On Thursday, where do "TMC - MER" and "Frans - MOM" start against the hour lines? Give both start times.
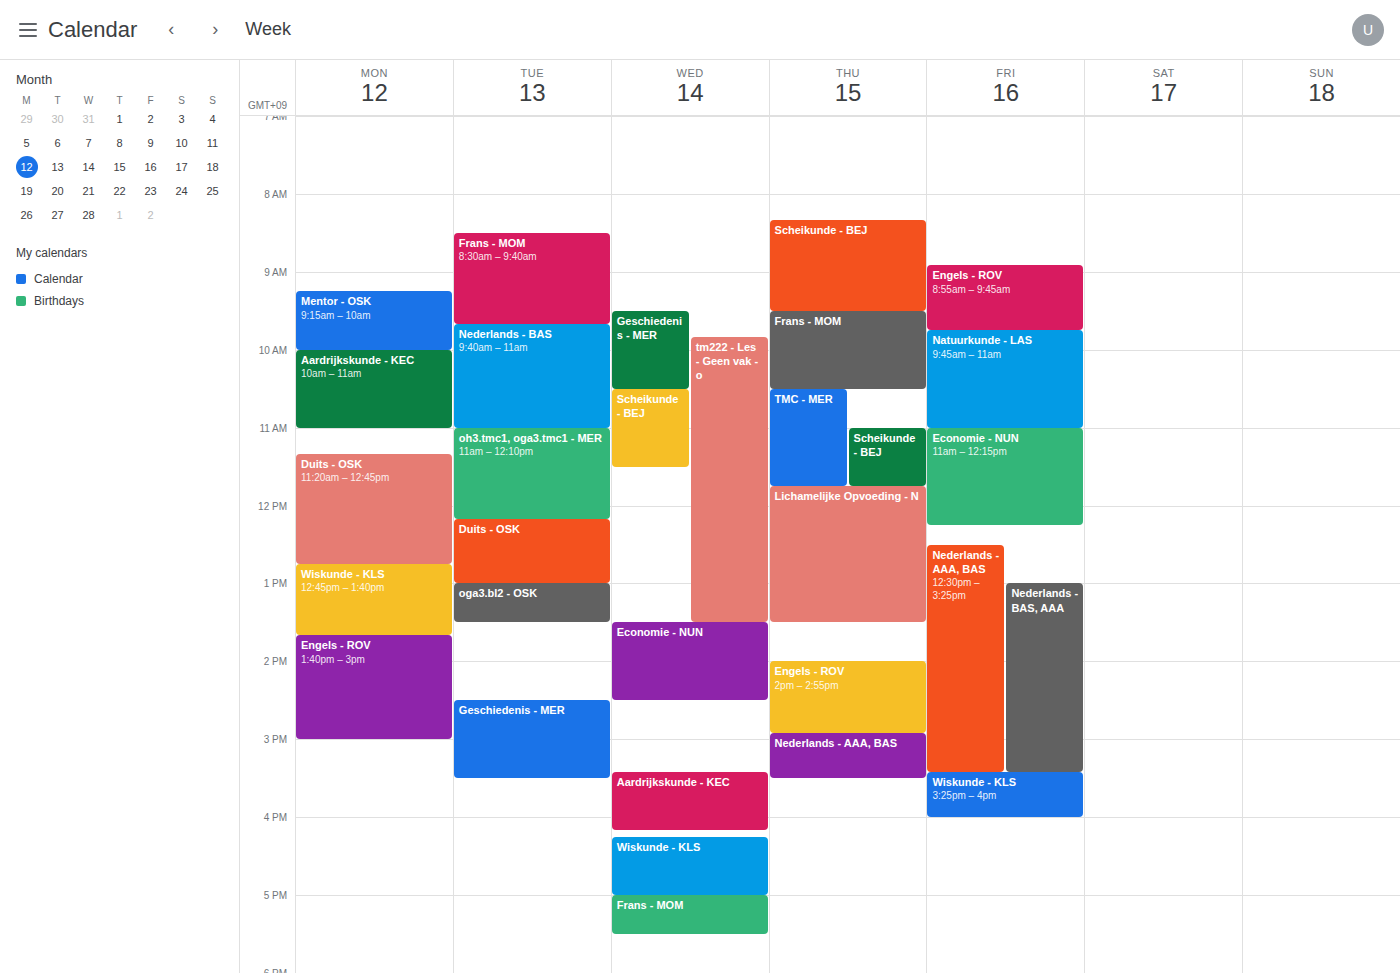
"TMC - MER": 10:30 AM, halfway between the 10 AM and 11 AM lines. "Frans - MOM": 9:30 AM, halfway between the 9 AM and 10 AM lines.